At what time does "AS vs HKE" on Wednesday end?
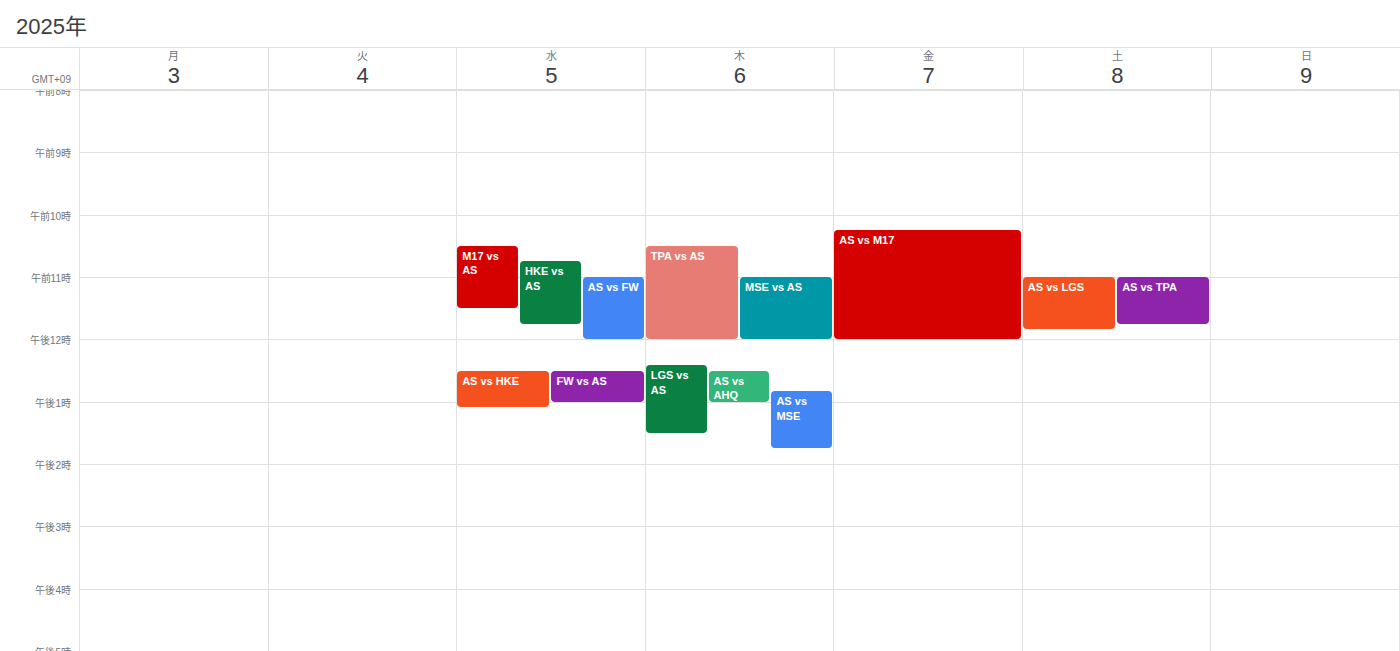
1:05 PM